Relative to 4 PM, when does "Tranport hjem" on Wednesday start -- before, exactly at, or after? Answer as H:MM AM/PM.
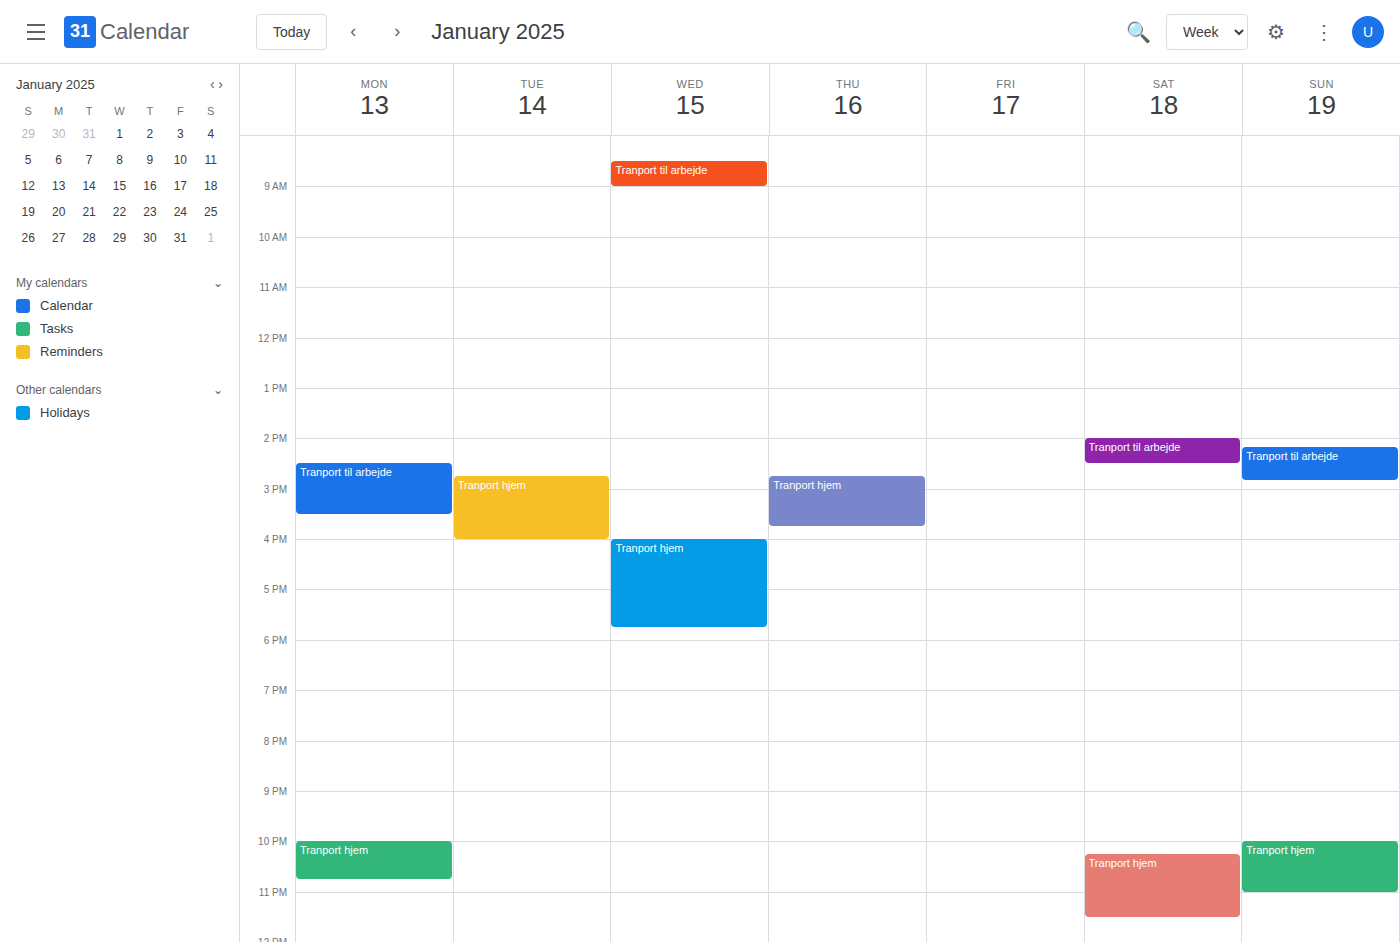
4:00 PM -- exactly at 4 PM, on the 4 PM line.